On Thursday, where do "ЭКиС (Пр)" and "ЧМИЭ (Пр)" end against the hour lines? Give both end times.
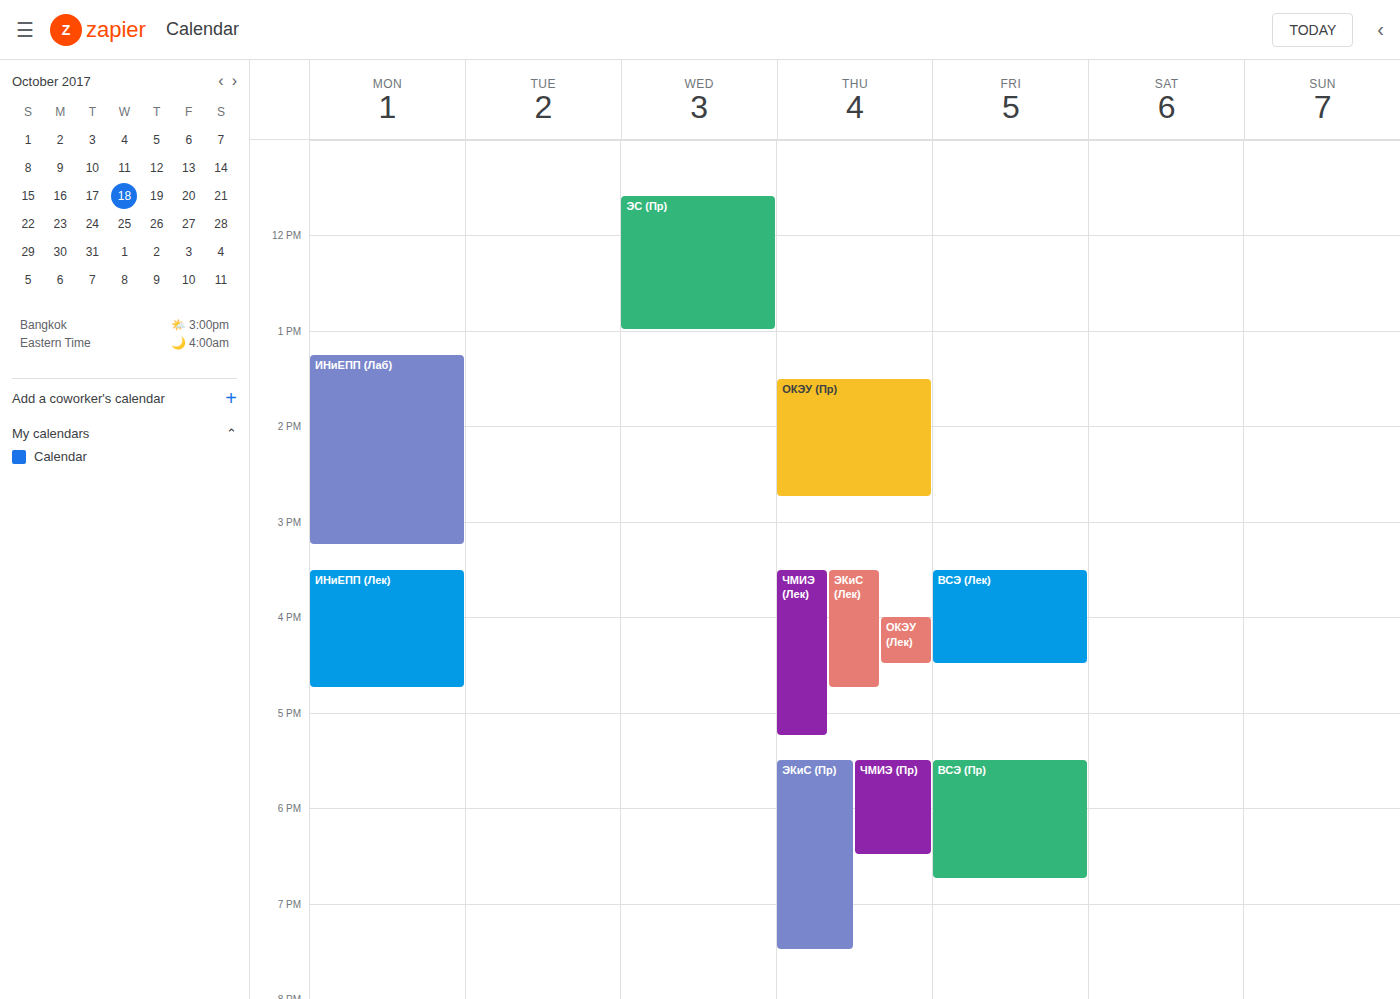
"ЭКиС (Пр)": 7:30 PM, halfway between the 7 PM and 8 PM lines. "ЧМИЭ (Пр)": 6:30 PM, halfway between the 6 PM and 7 PM lines.